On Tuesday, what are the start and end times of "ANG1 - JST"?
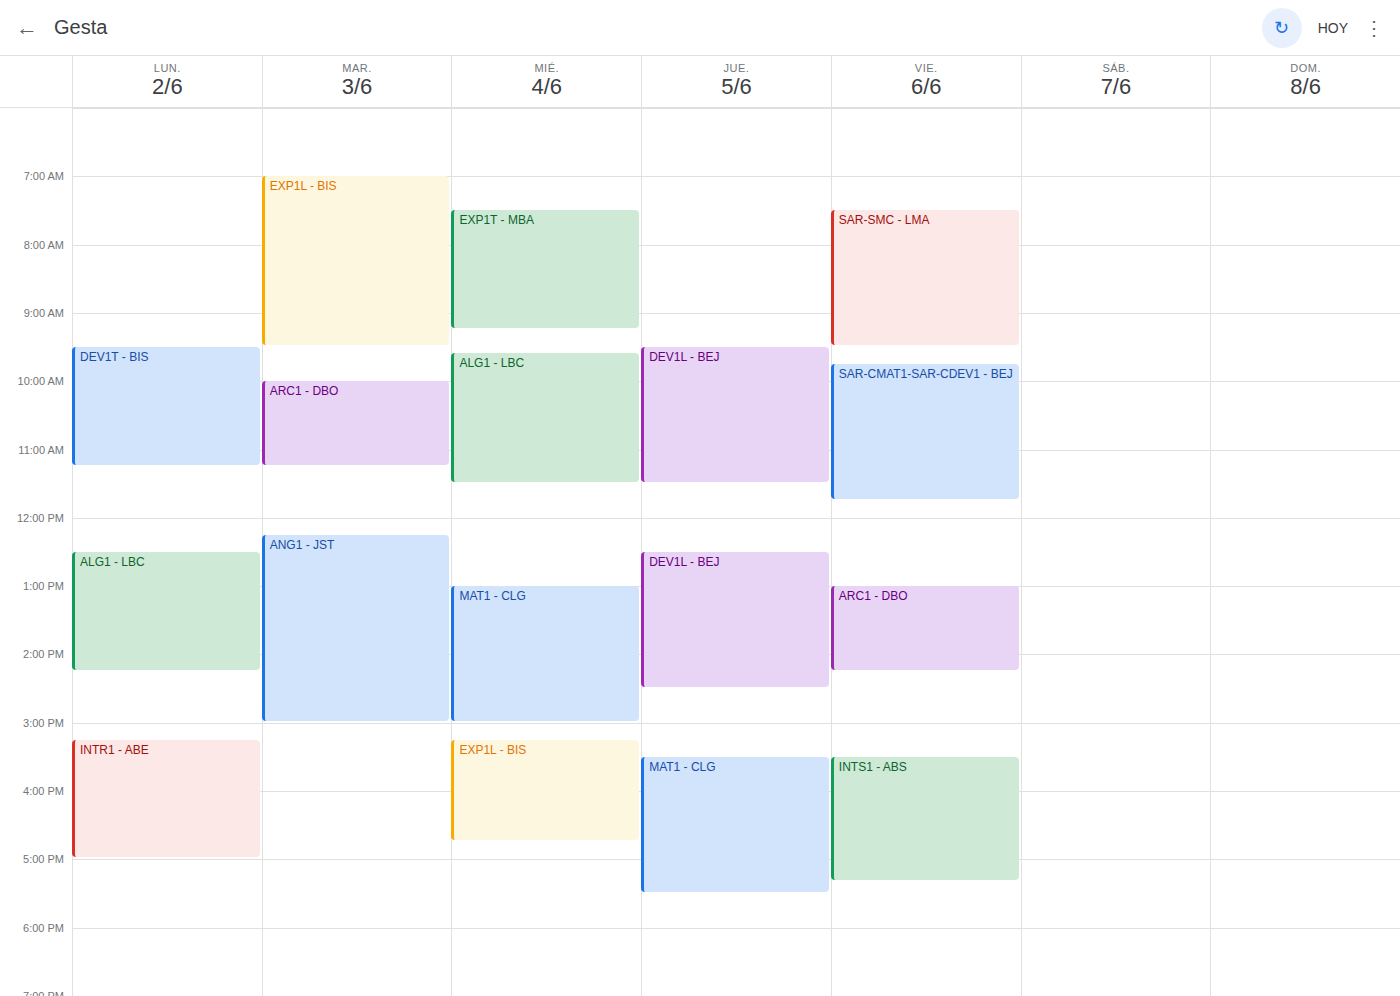
12:15 PM to 3:00 PM